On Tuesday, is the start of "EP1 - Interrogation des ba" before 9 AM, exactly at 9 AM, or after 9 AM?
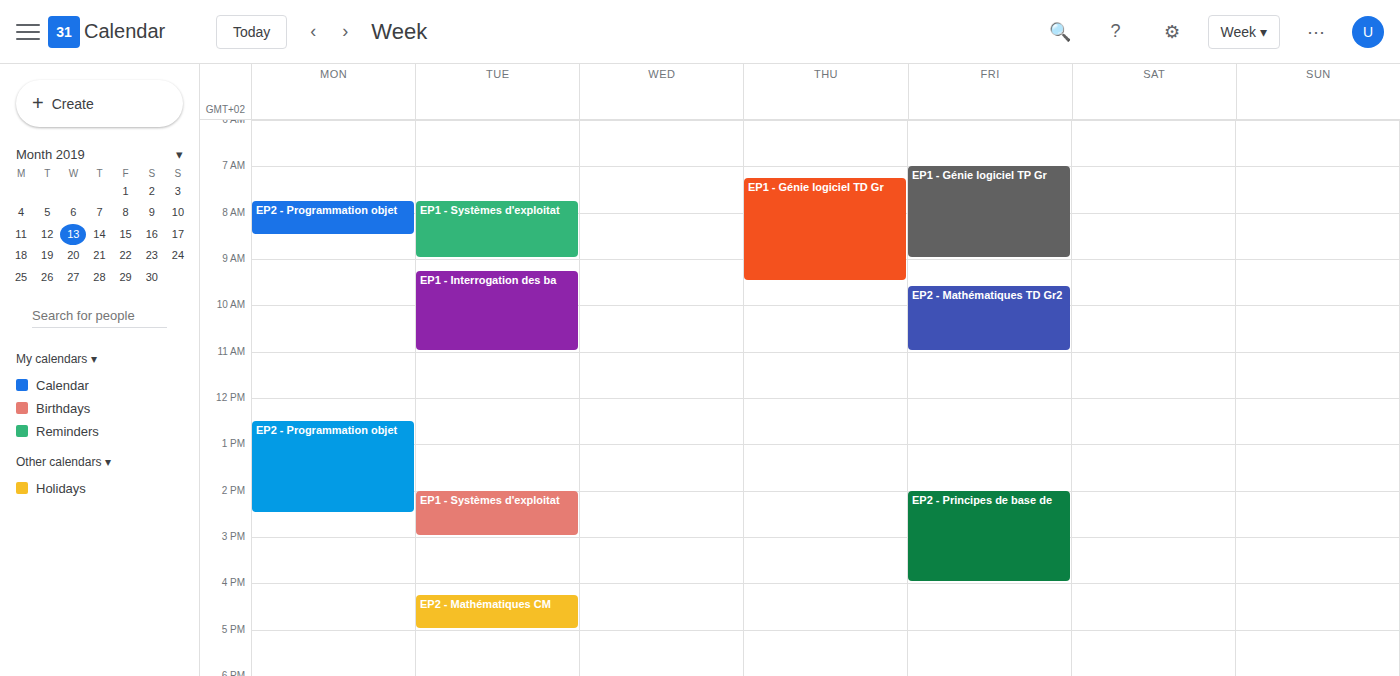
9:15 AM -- after 9 AM, 15 minutes below the 9 AM line.